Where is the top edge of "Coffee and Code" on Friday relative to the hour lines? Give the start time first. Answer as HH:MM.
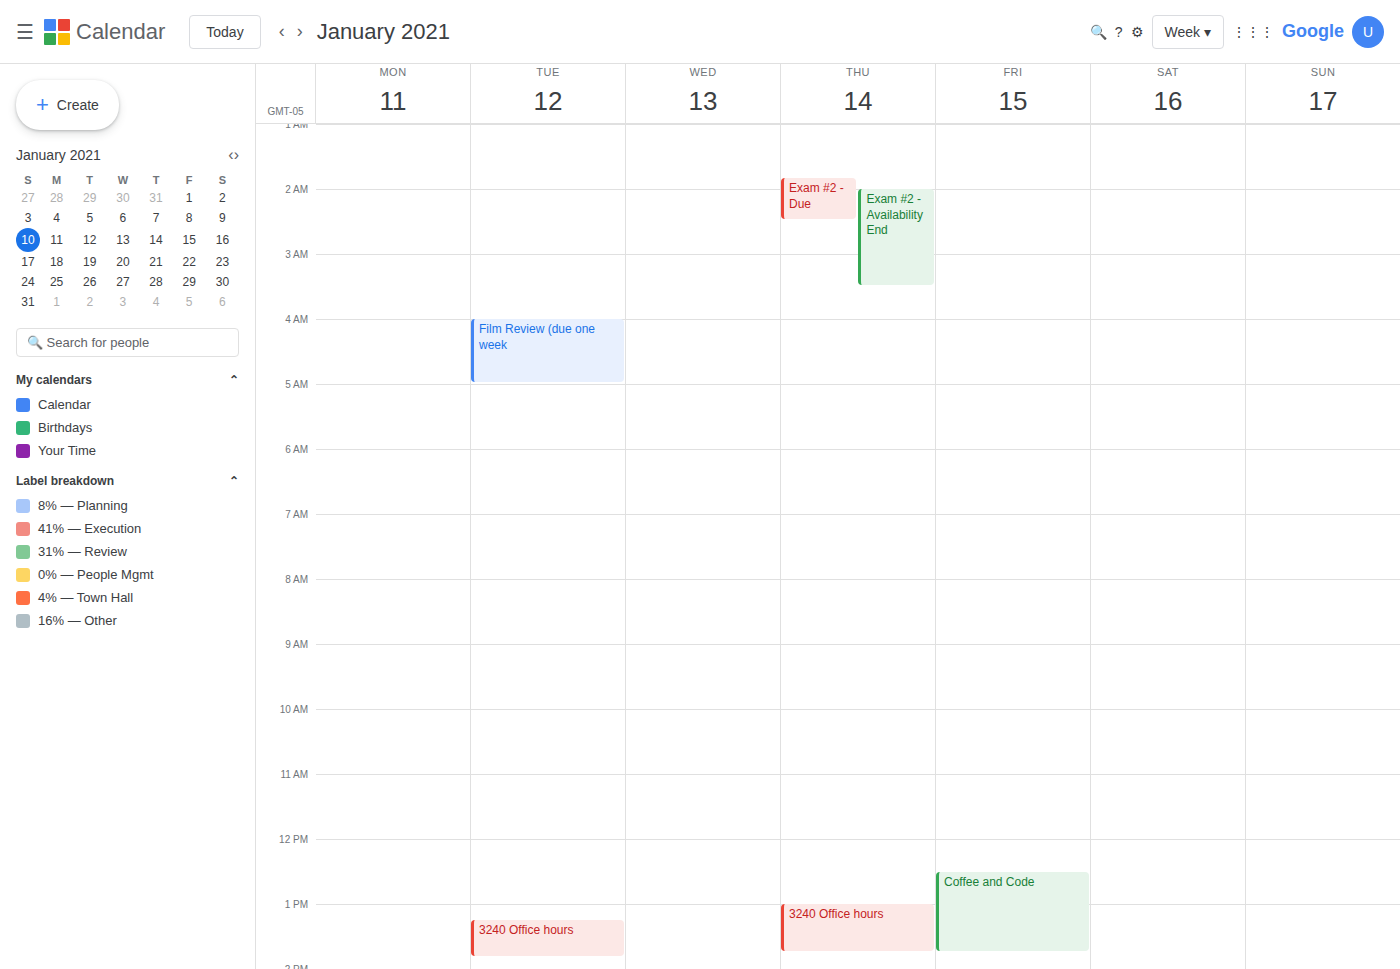
12:30 -- halfway between the 12:00 and 13:00 lines.